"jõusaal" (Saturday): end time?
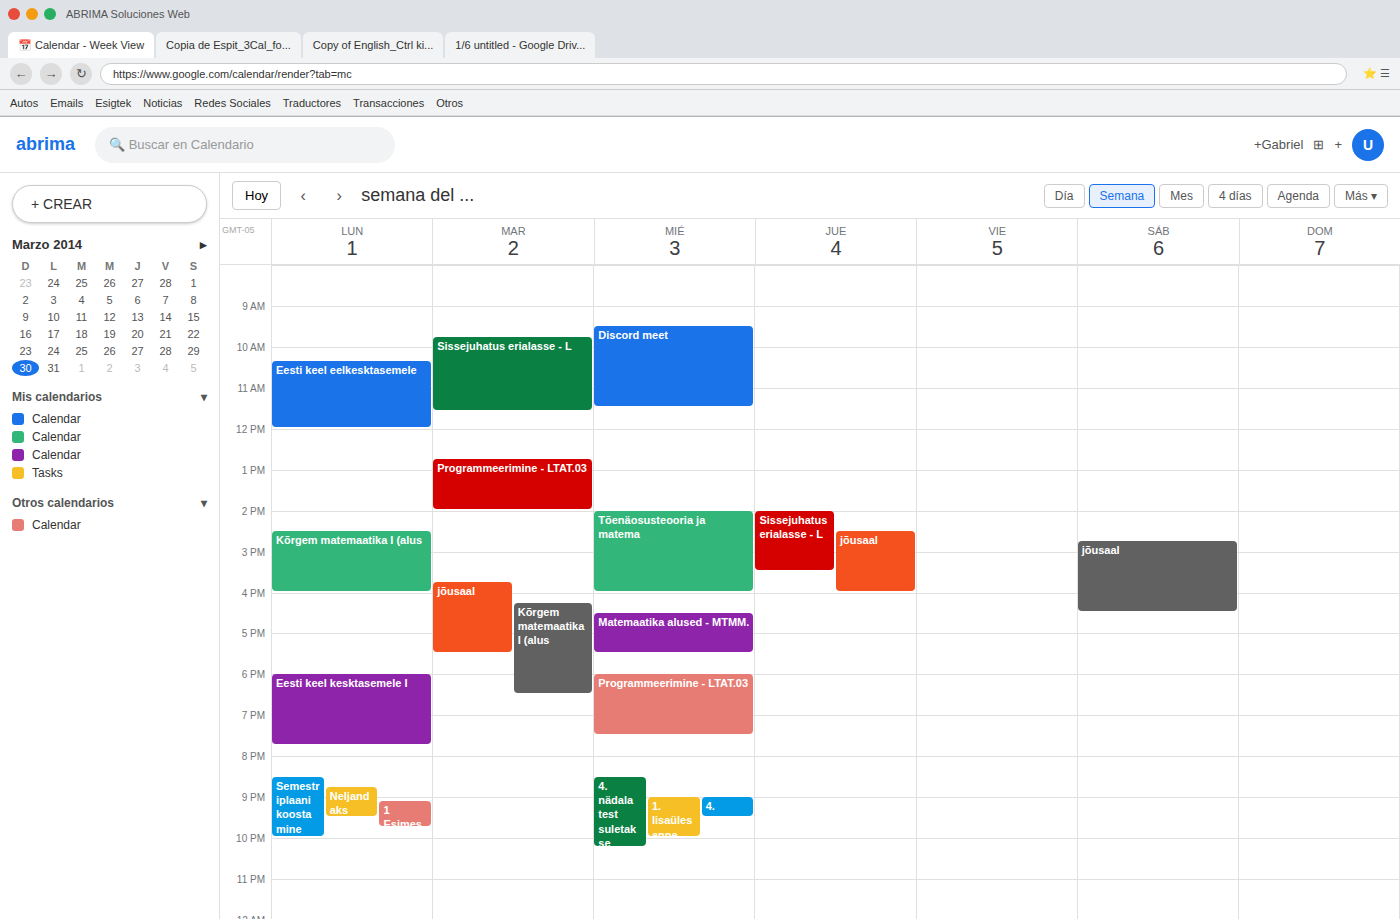
4:30 PM